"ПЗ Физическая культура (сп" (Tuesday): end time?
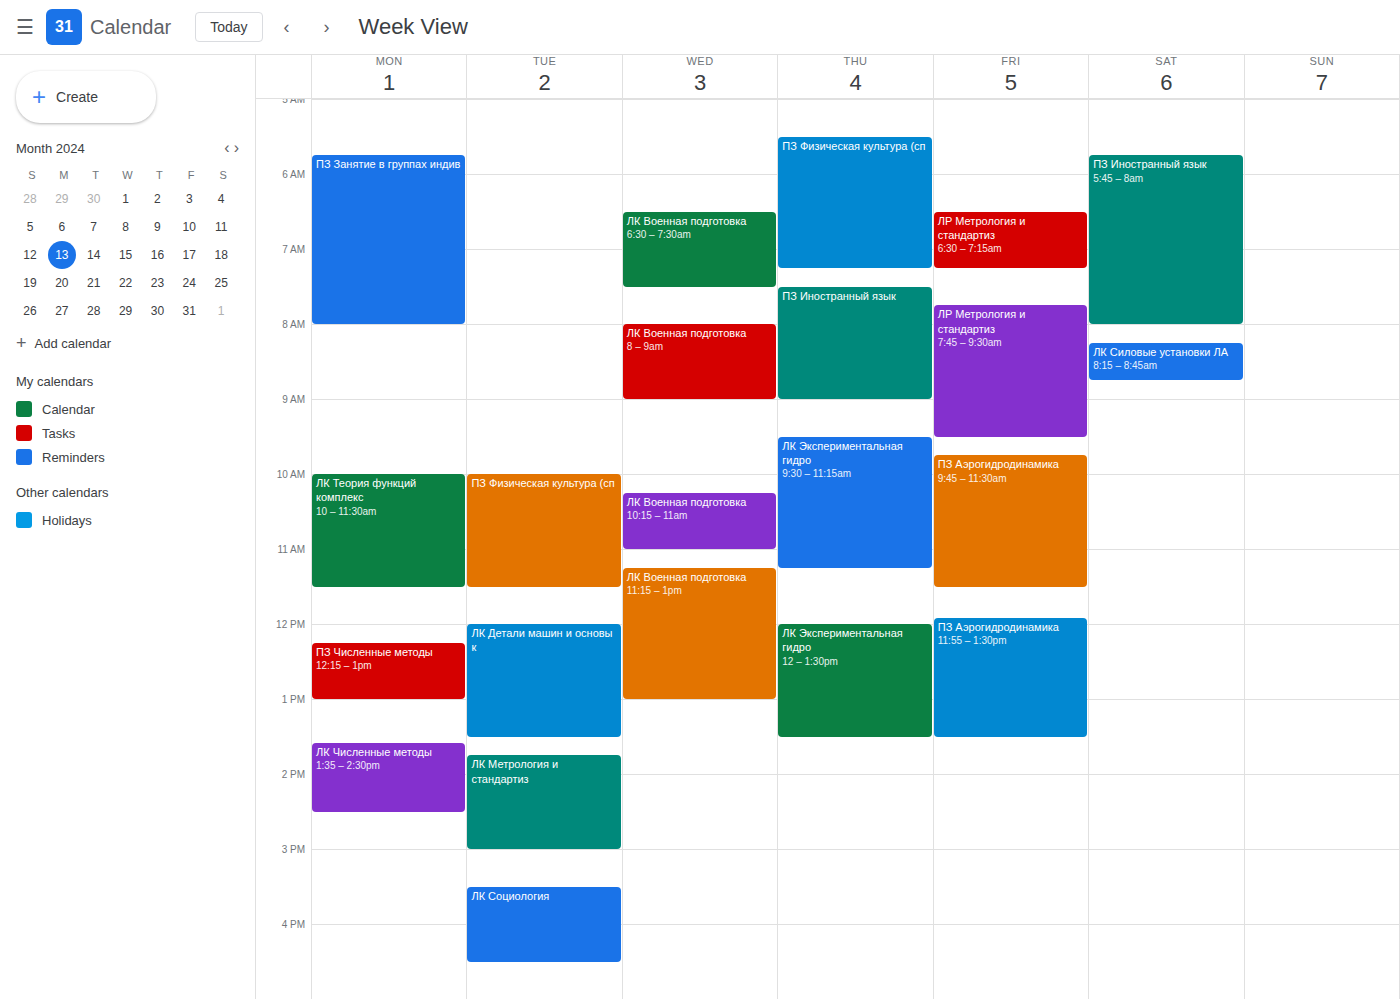
11:30 AM